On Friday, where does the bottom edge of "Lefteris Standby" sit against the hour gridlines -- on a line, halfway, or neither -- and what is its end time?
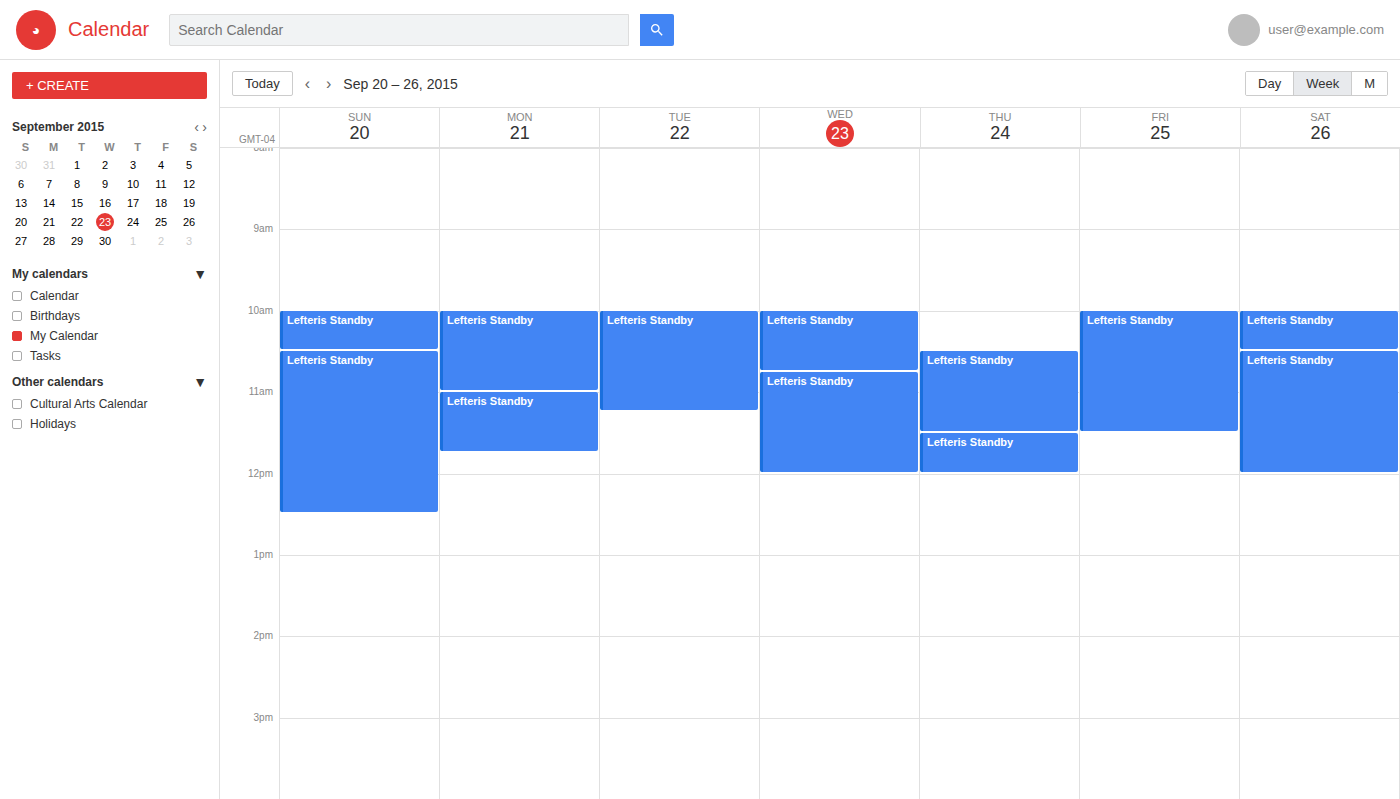
11:30 -- halfway between the 11:00 and 12:00 lines.